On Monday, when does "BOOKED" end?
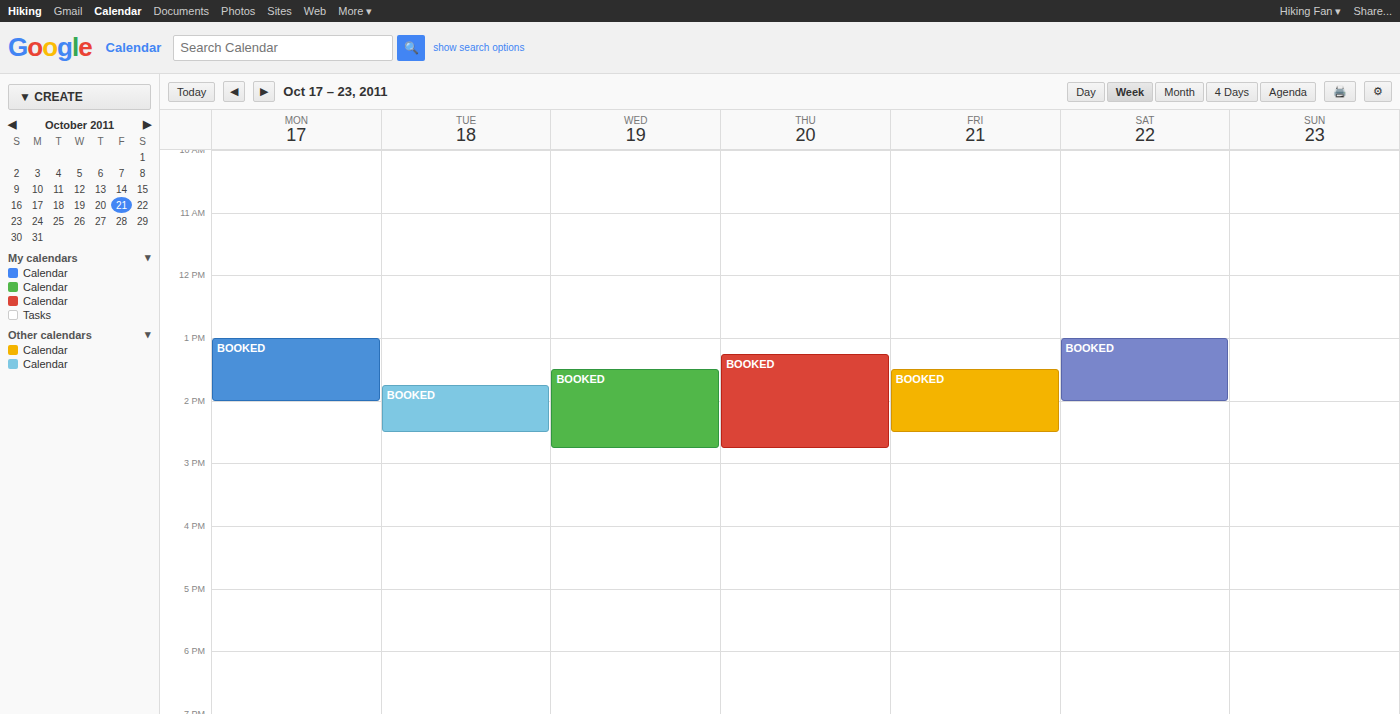
14:00